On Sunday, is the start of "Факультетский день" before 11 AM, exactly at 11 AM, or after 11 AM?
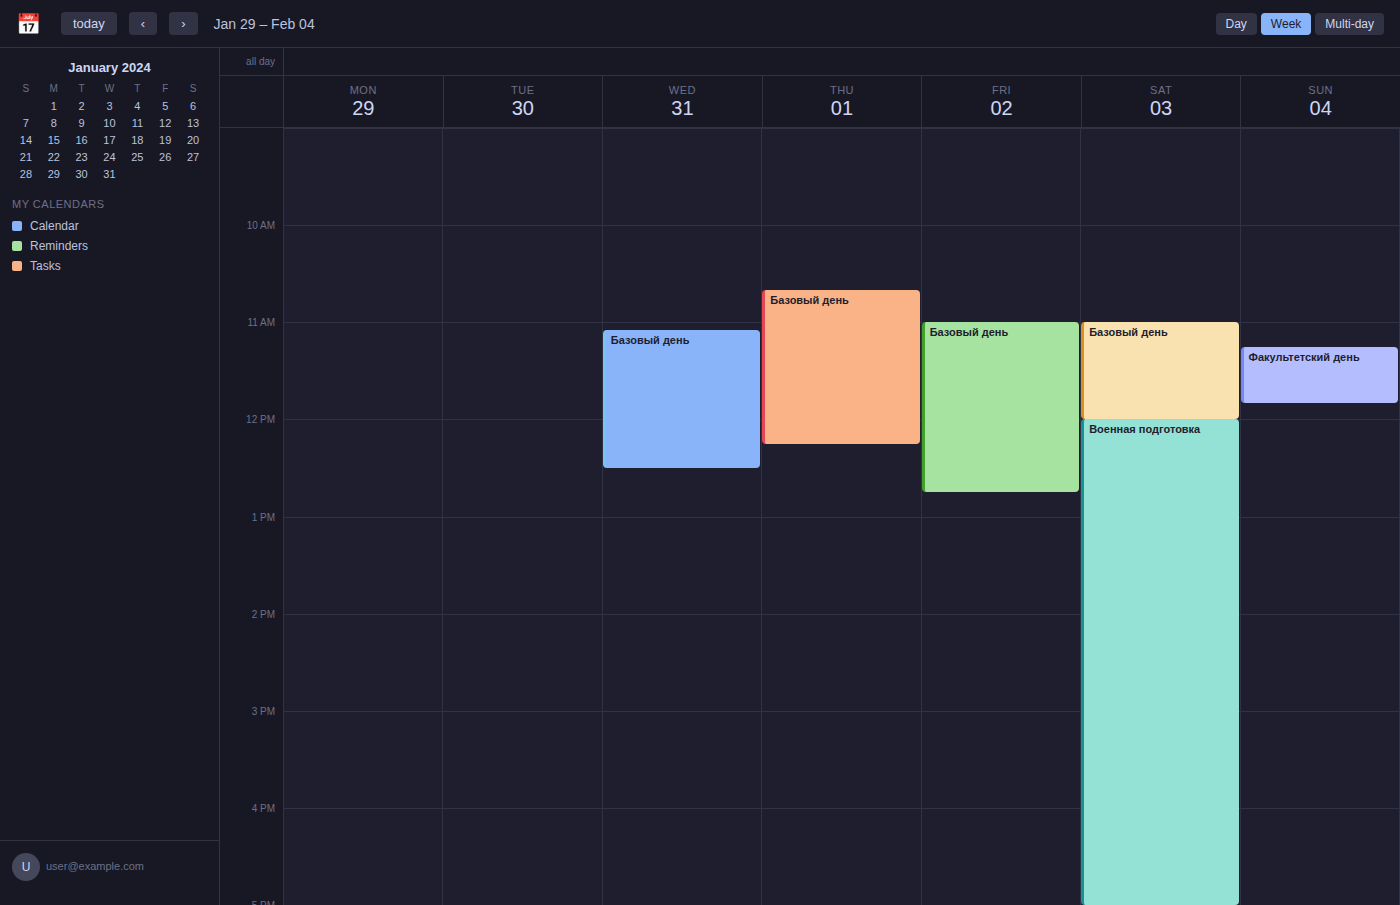
11:15 AM -- after 11 AM, 15 minutes below the 11 AM line.